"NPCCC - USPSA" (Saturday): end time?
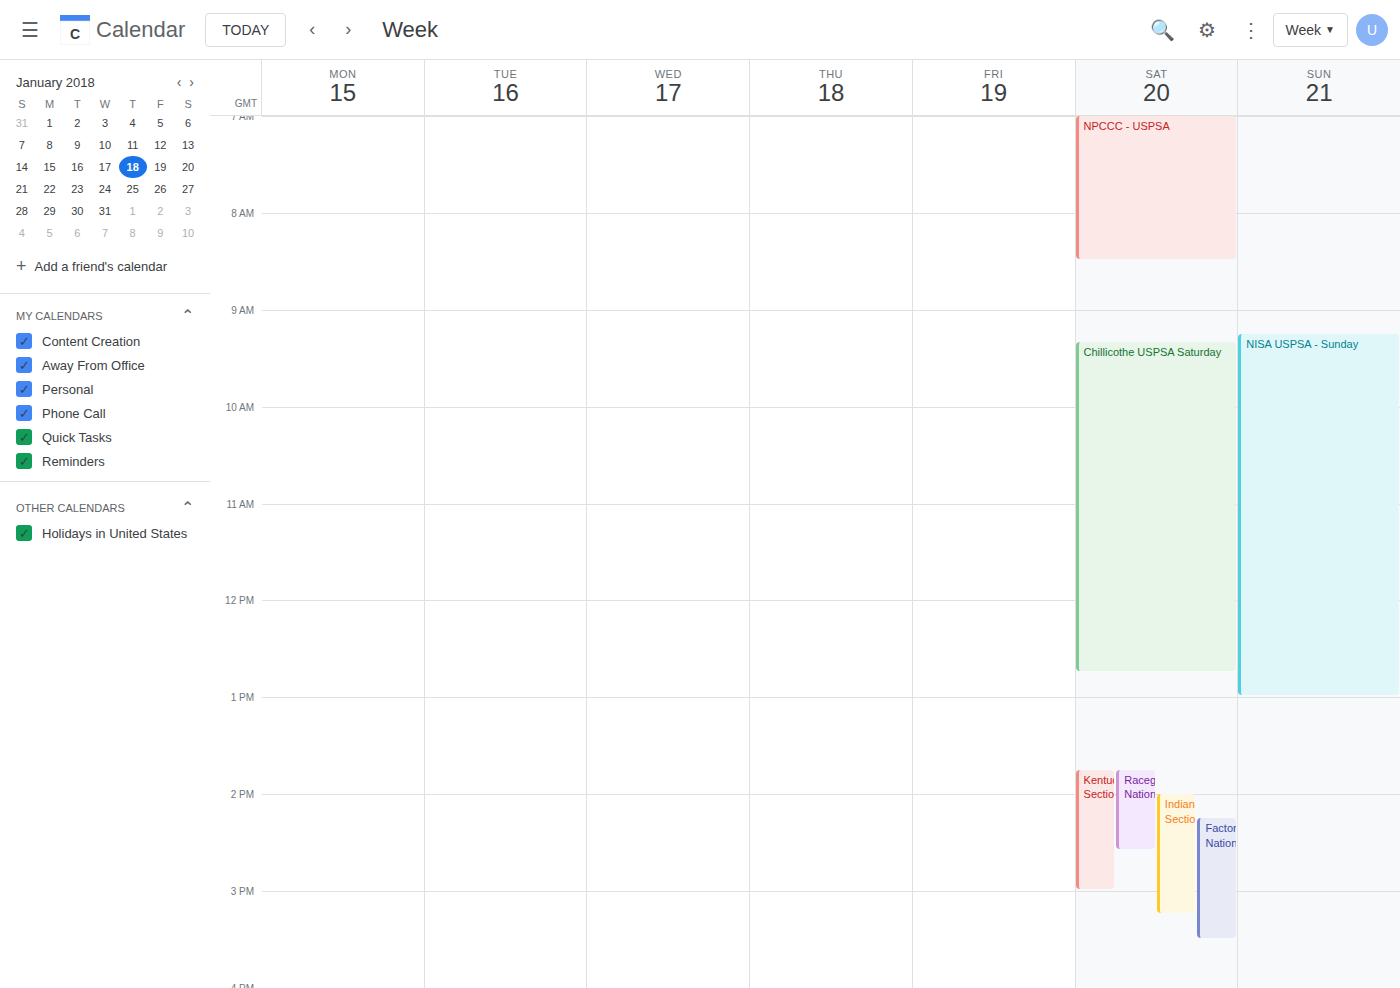
8:30 AM